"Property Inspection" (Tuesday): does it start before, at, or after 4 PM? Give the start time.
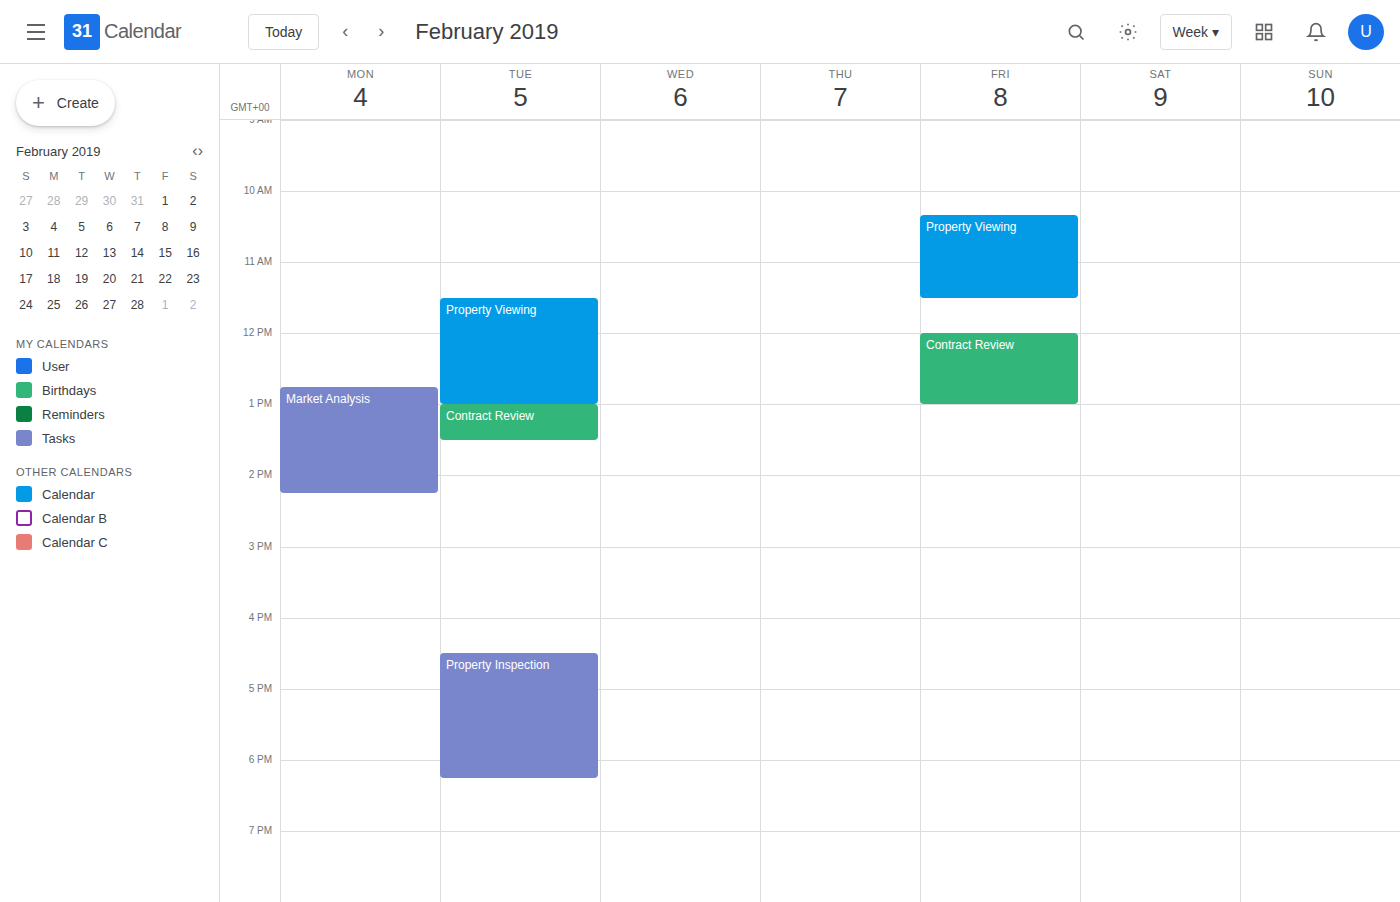
4:30 PM -- after 4 PM, 30 minutes below the 4 PM line.